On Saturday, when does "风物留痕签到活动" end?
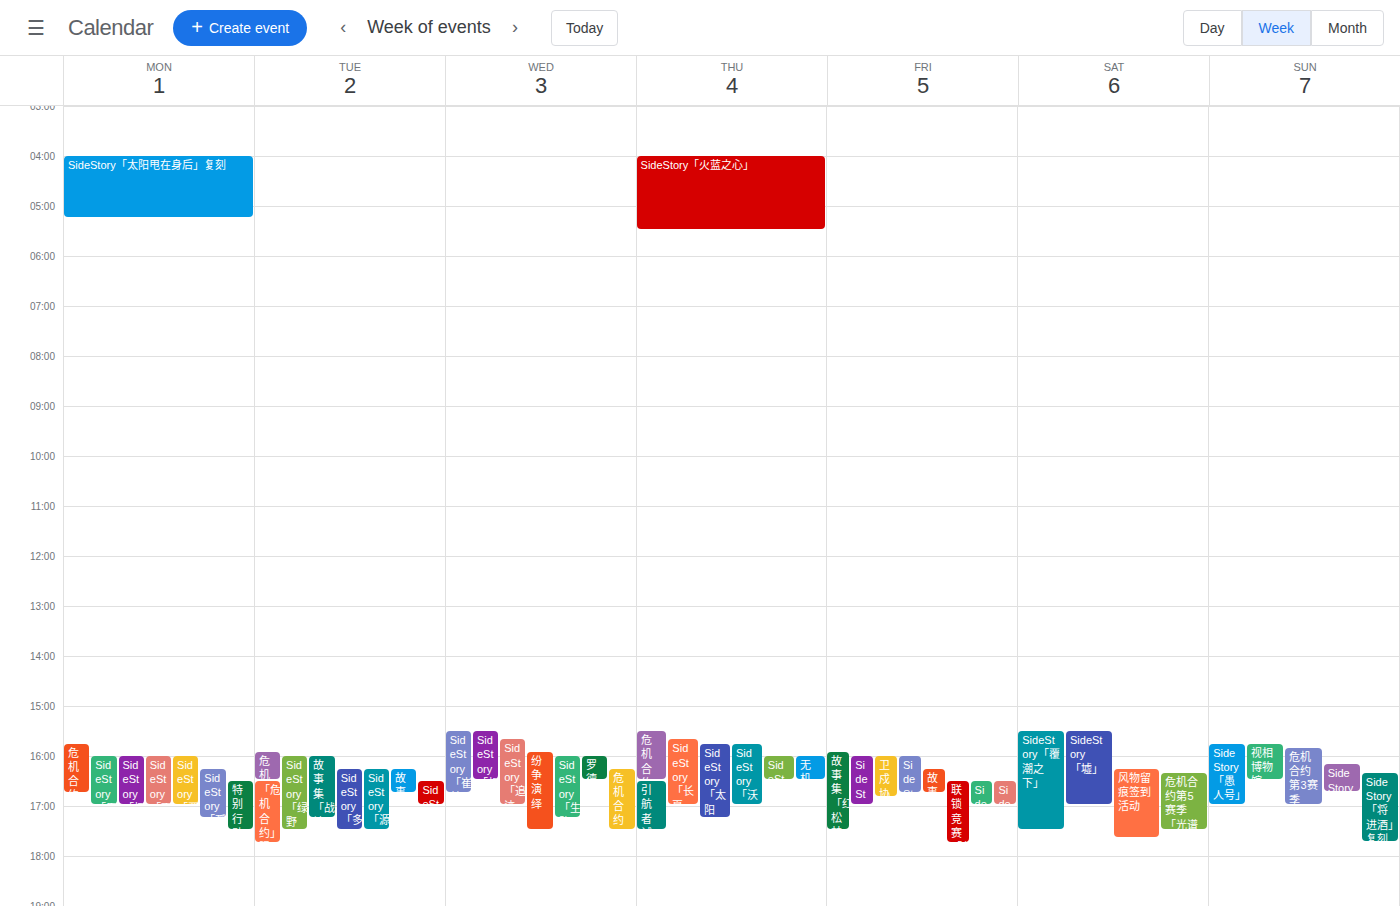
5:40 PM